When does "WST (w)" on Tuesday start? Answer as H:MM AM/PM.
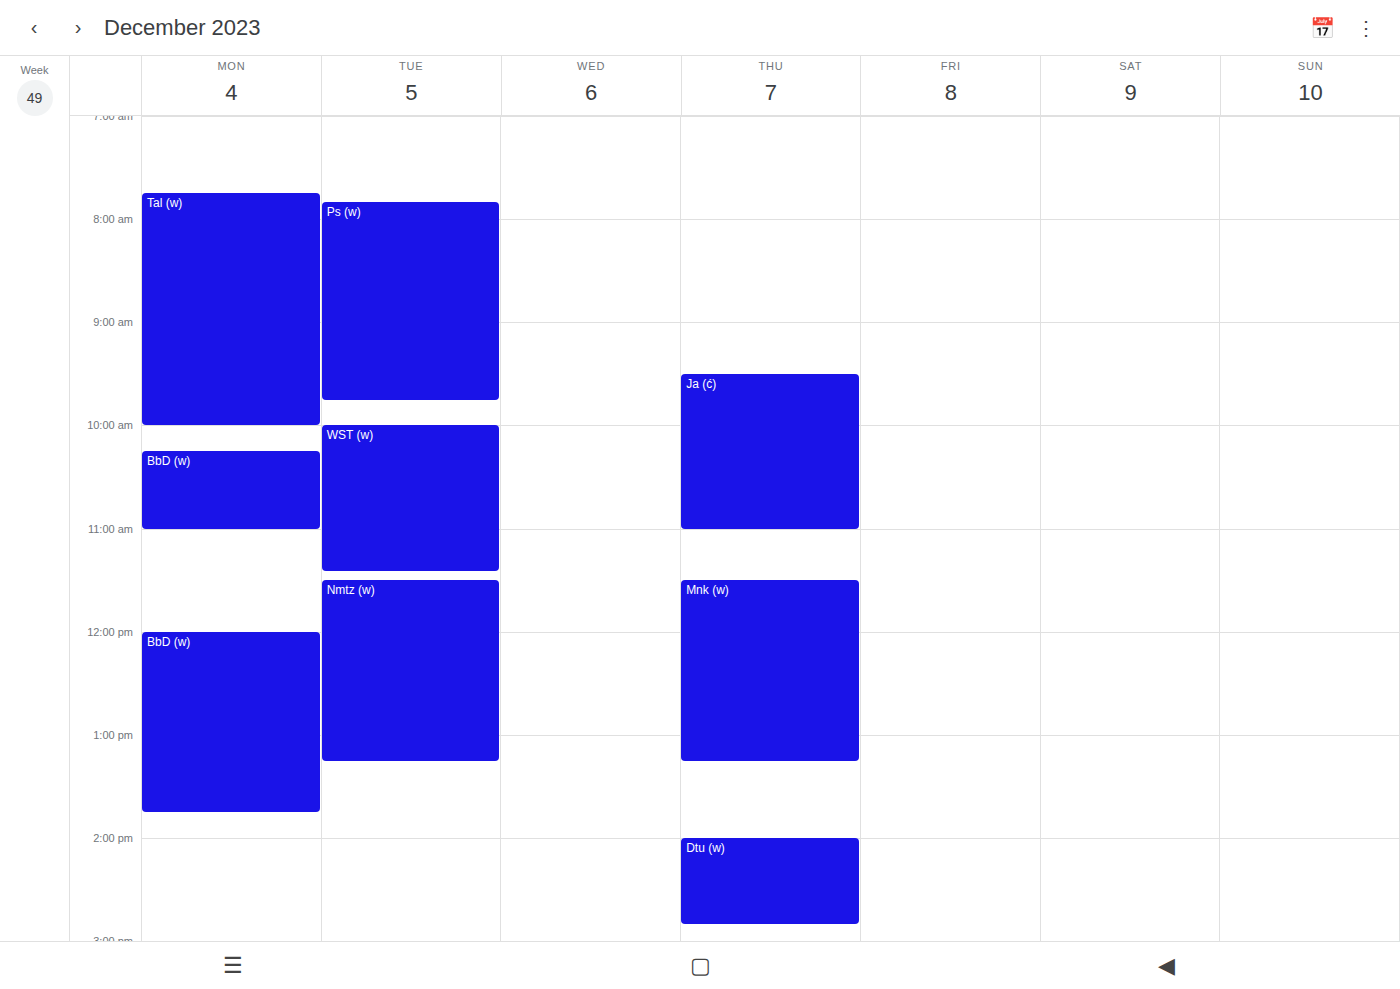
10:00 AM